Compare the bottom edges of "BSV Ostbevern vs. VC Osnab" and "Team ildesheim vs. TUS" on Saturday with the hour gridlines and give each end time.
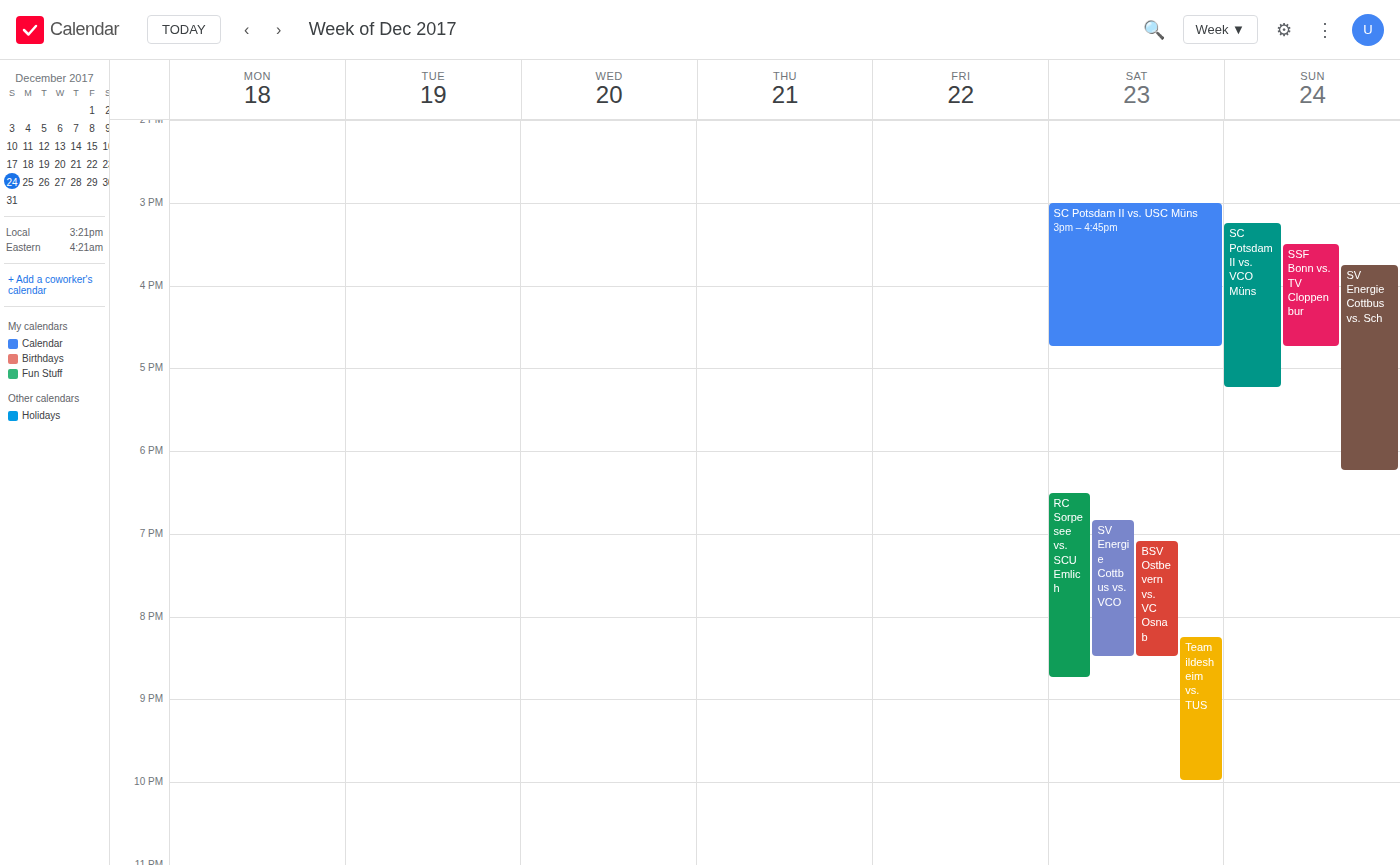
"BSV Ostbevern vs. VC Osnab": 8:30 PM, halfway between the 8 PM and 9 PM lines. "Team ildesheim vs. TUS": 10:00 PM, exactly on the 10 PM line.